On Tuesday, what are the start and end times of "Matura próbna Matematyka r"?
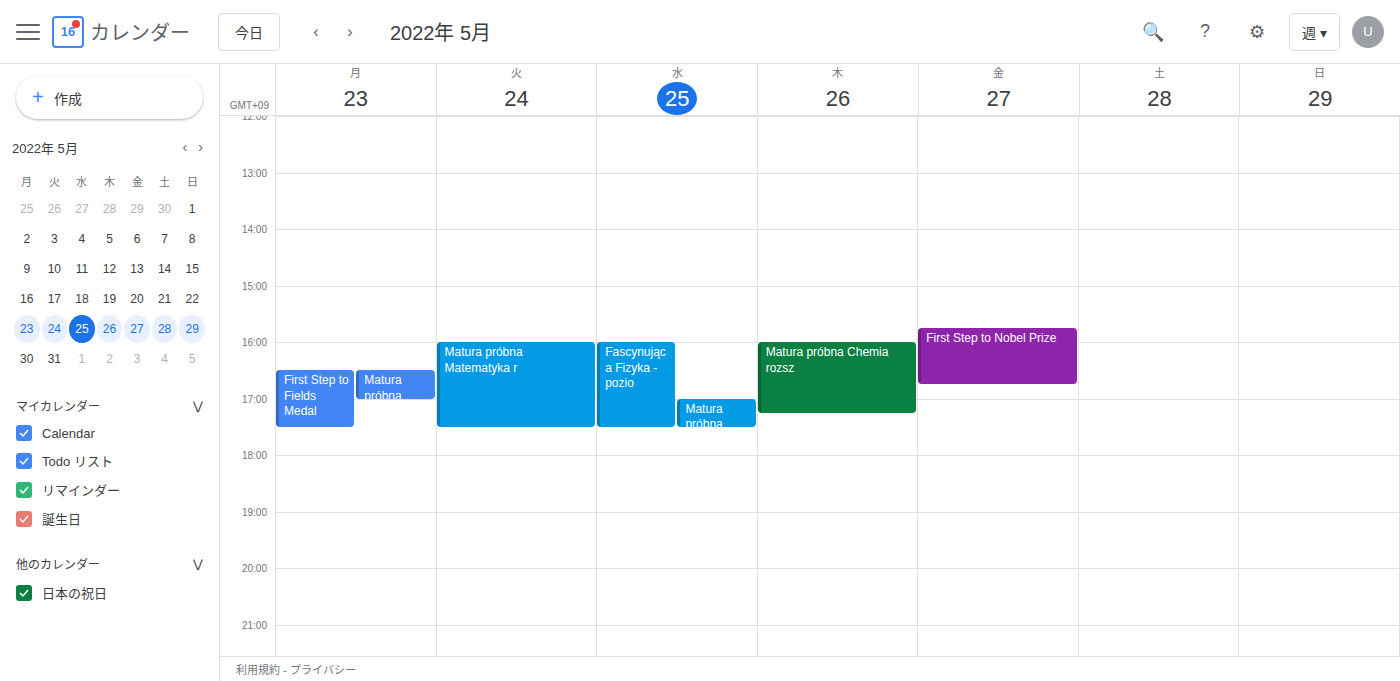
16:00 to 17:30